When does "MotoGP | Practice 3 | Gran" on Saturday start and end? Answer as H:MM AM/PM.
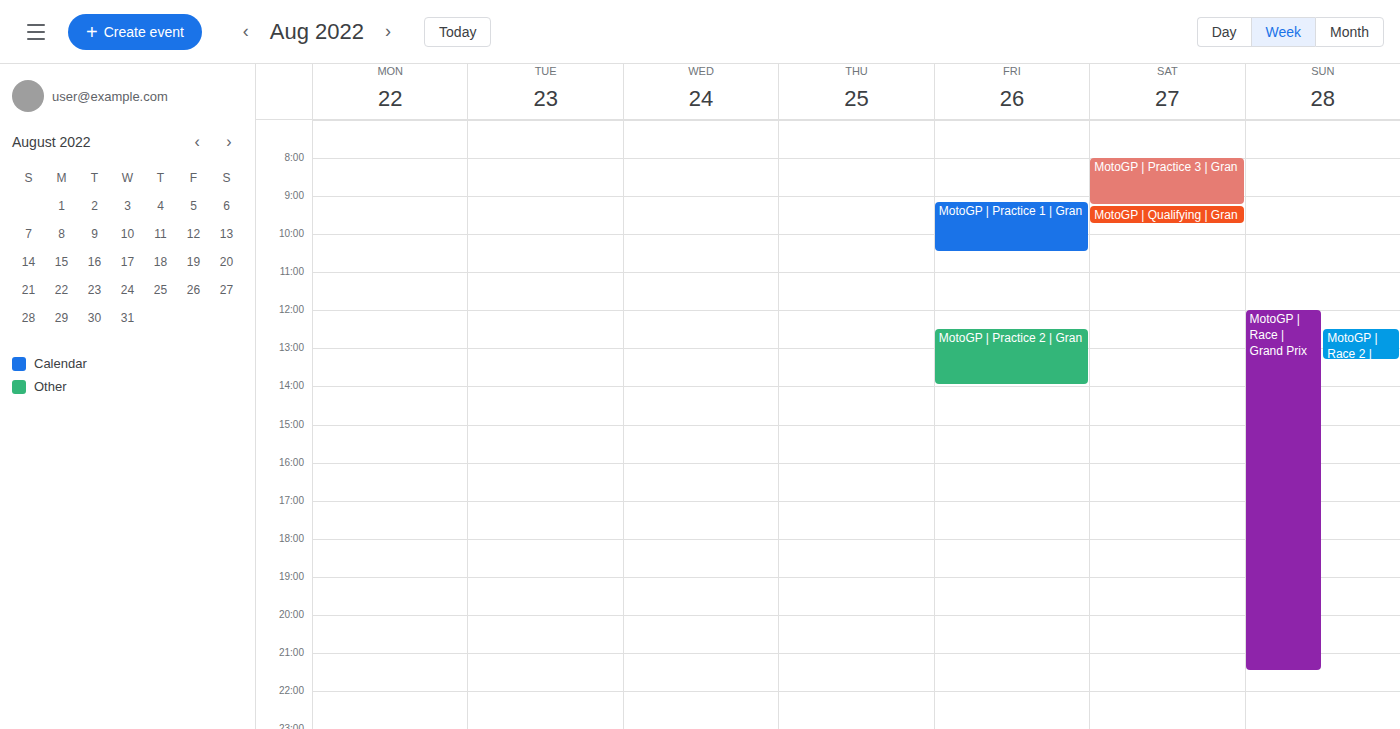
8:00 AM to 9:15 AM